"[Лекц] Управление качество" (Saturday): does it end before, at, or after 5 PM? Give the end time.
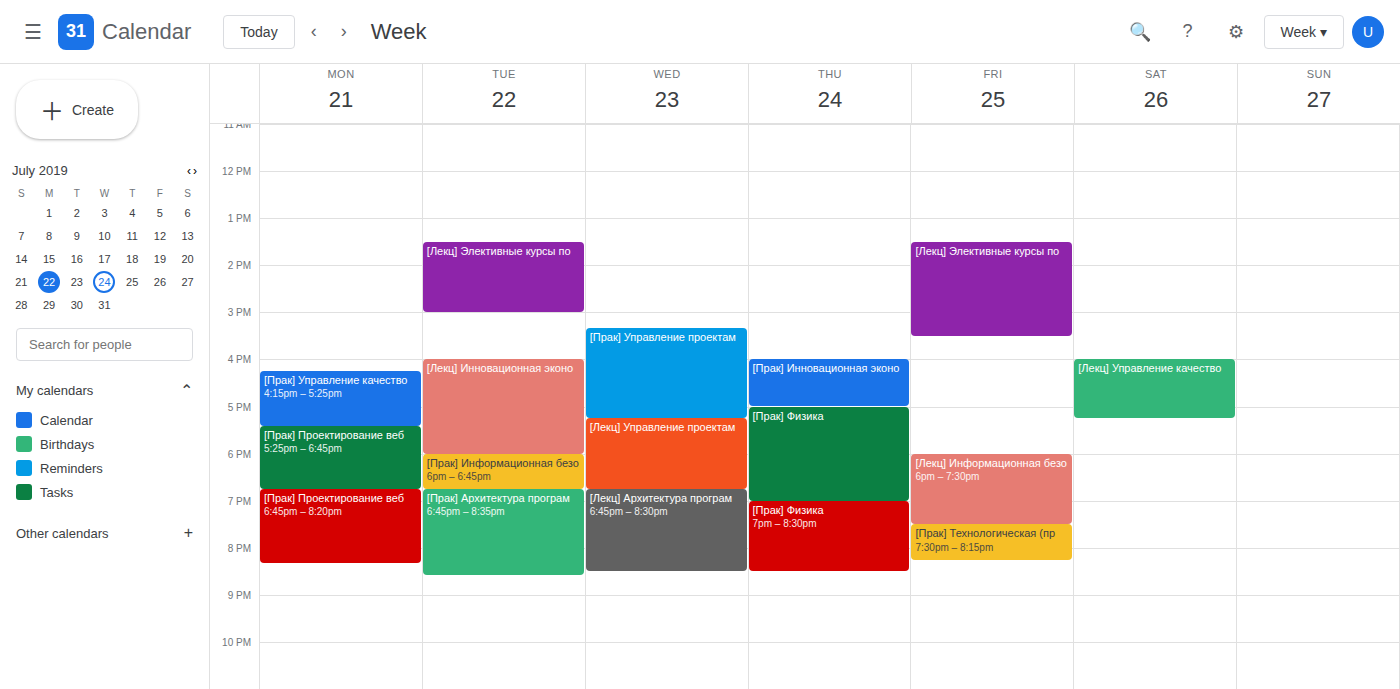
5:15 PM -- after 5 PM, 15 minutes below the 5 PM line.